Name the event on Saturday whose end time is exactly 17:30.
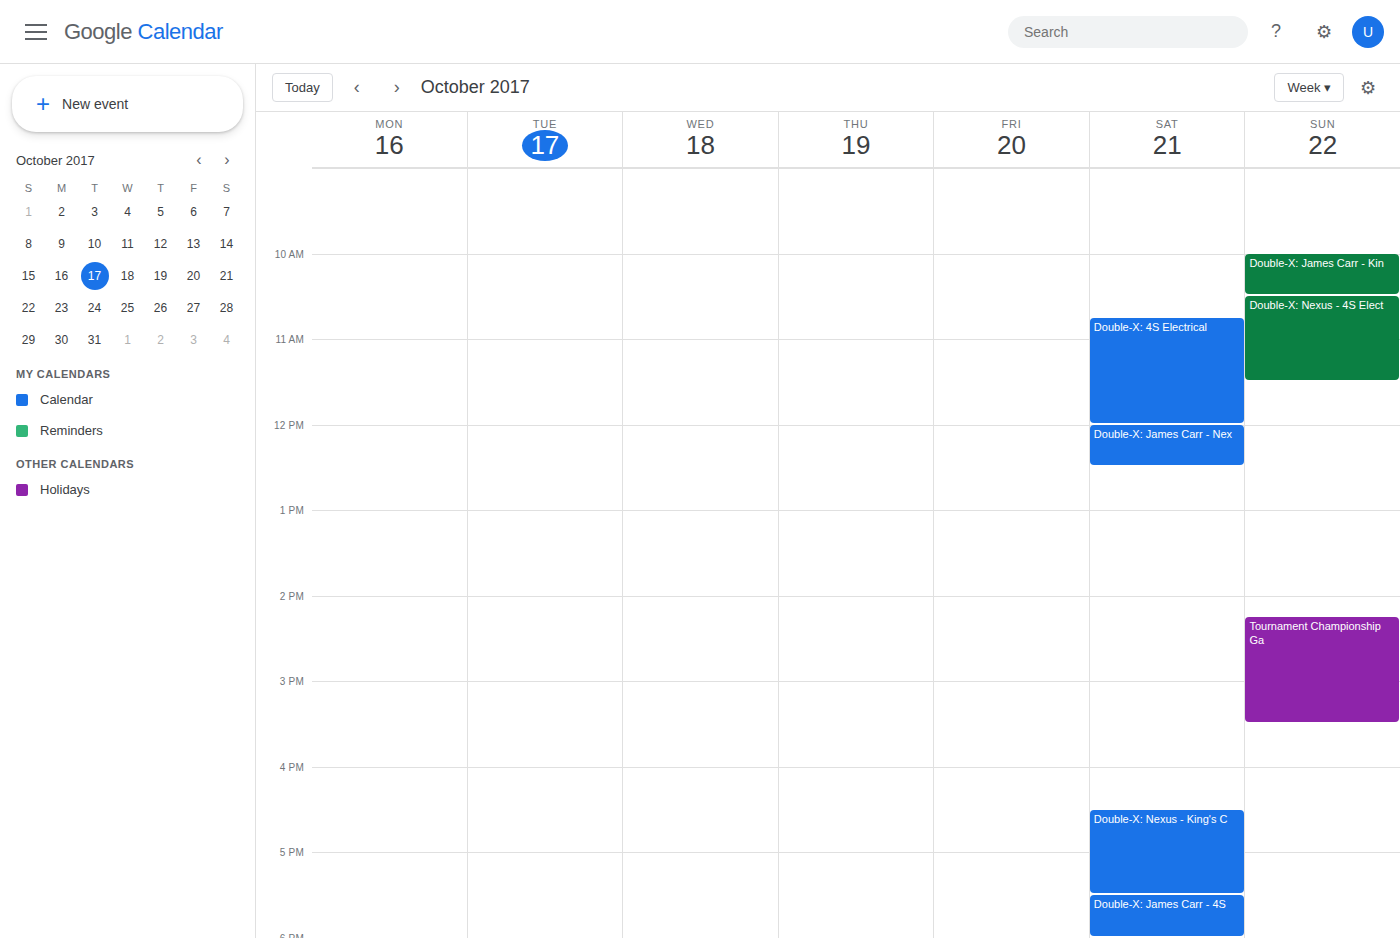
"Double-X: Nexus - King's C"